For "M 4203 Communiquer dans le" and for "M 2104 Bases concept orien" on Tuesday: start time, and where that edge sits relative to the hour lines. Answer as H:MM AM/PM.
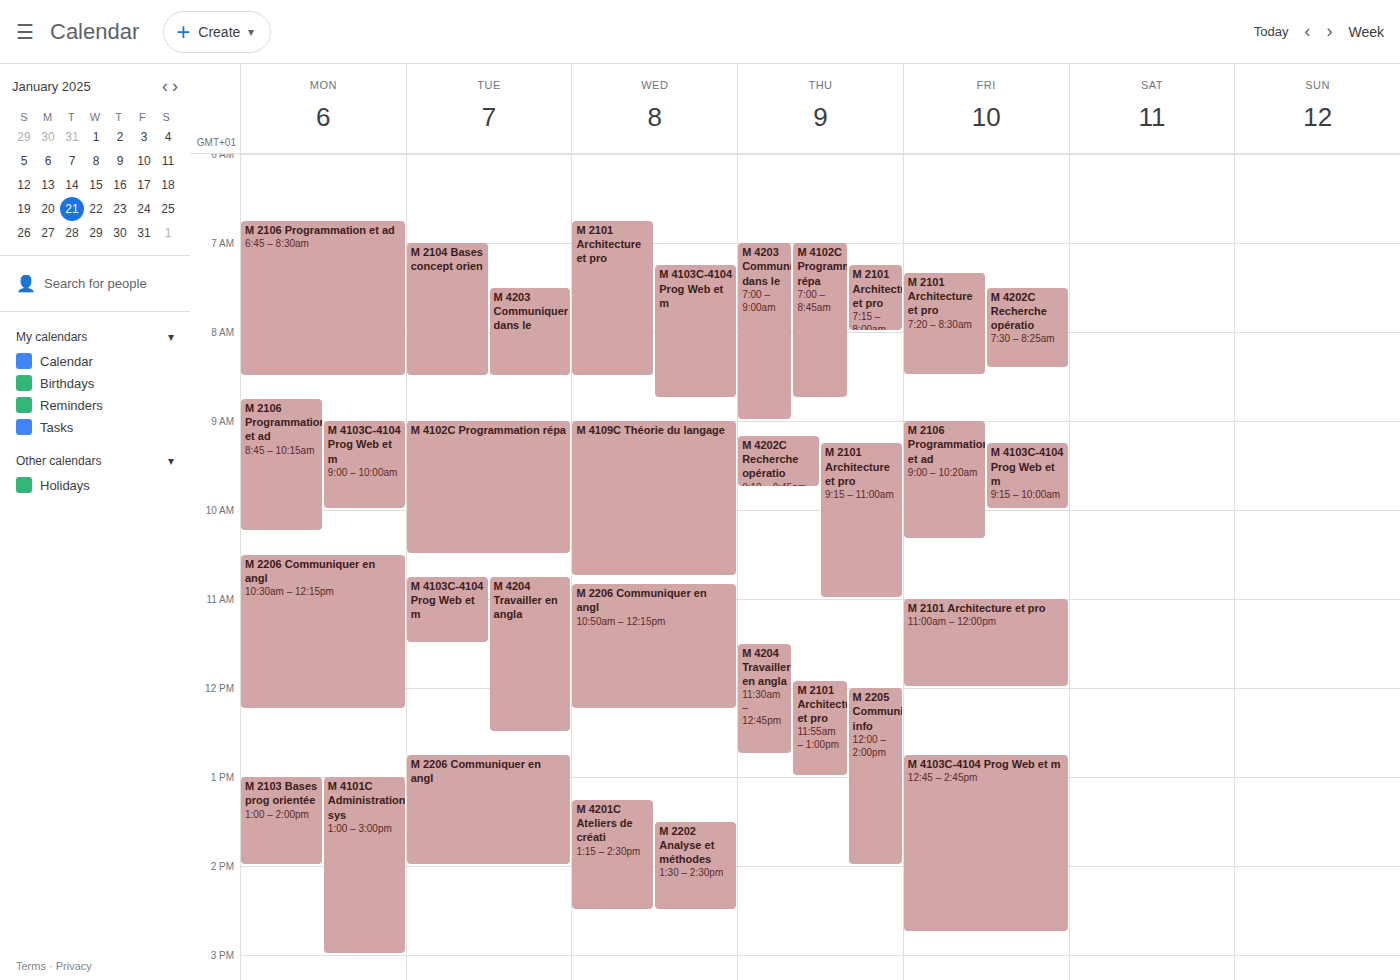
"M 4203 Communiquer dans le": 7:30 AM, halfway between the 7 AM and 8 AM lines. "M 2104 Bases concept orien": 7:00 AM, exactly on the 7 AM line.